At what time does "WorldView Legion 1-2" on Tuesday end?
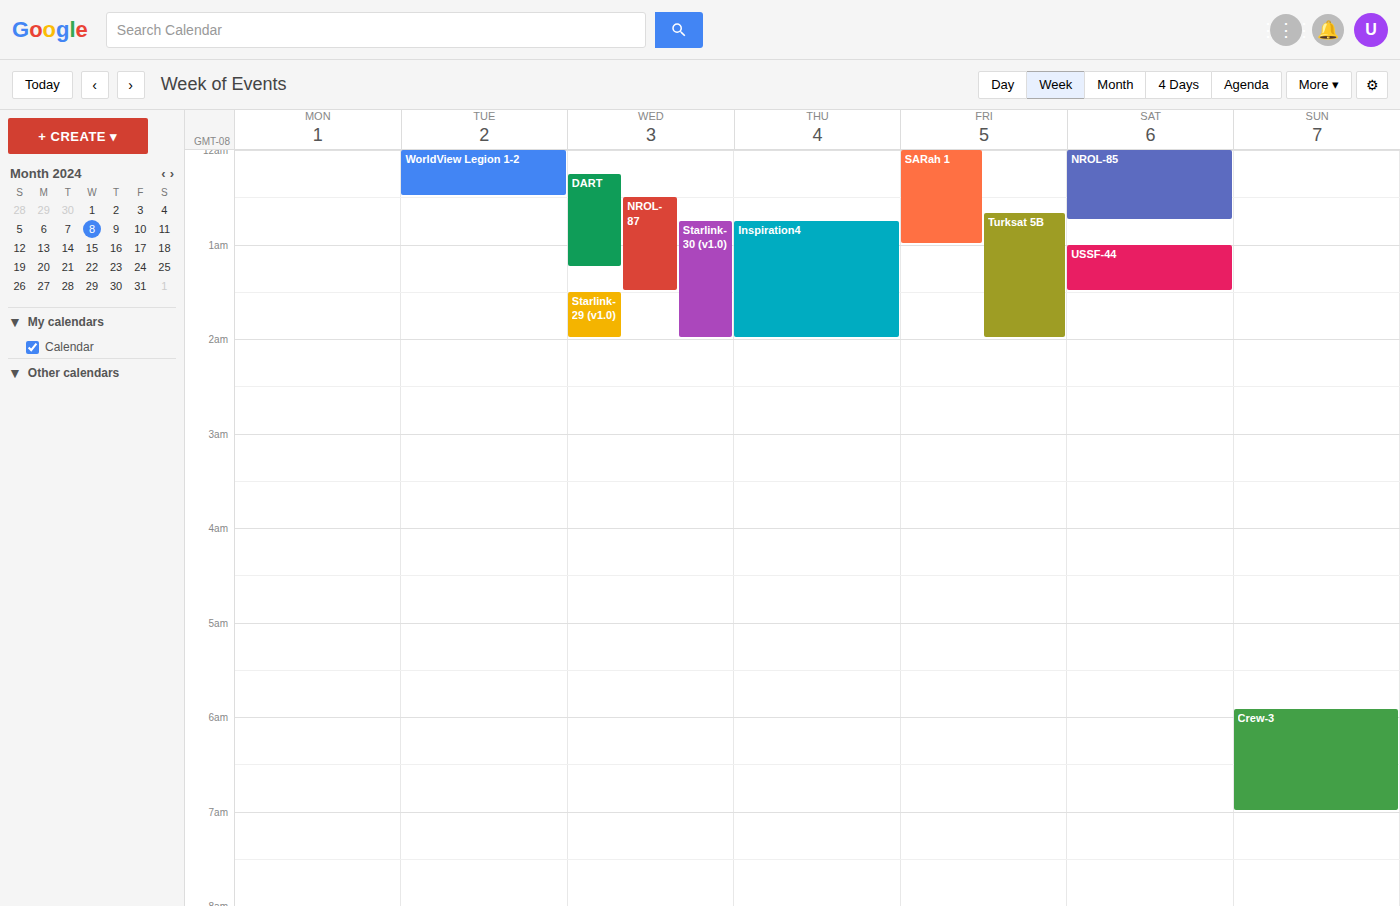
12:30 AM